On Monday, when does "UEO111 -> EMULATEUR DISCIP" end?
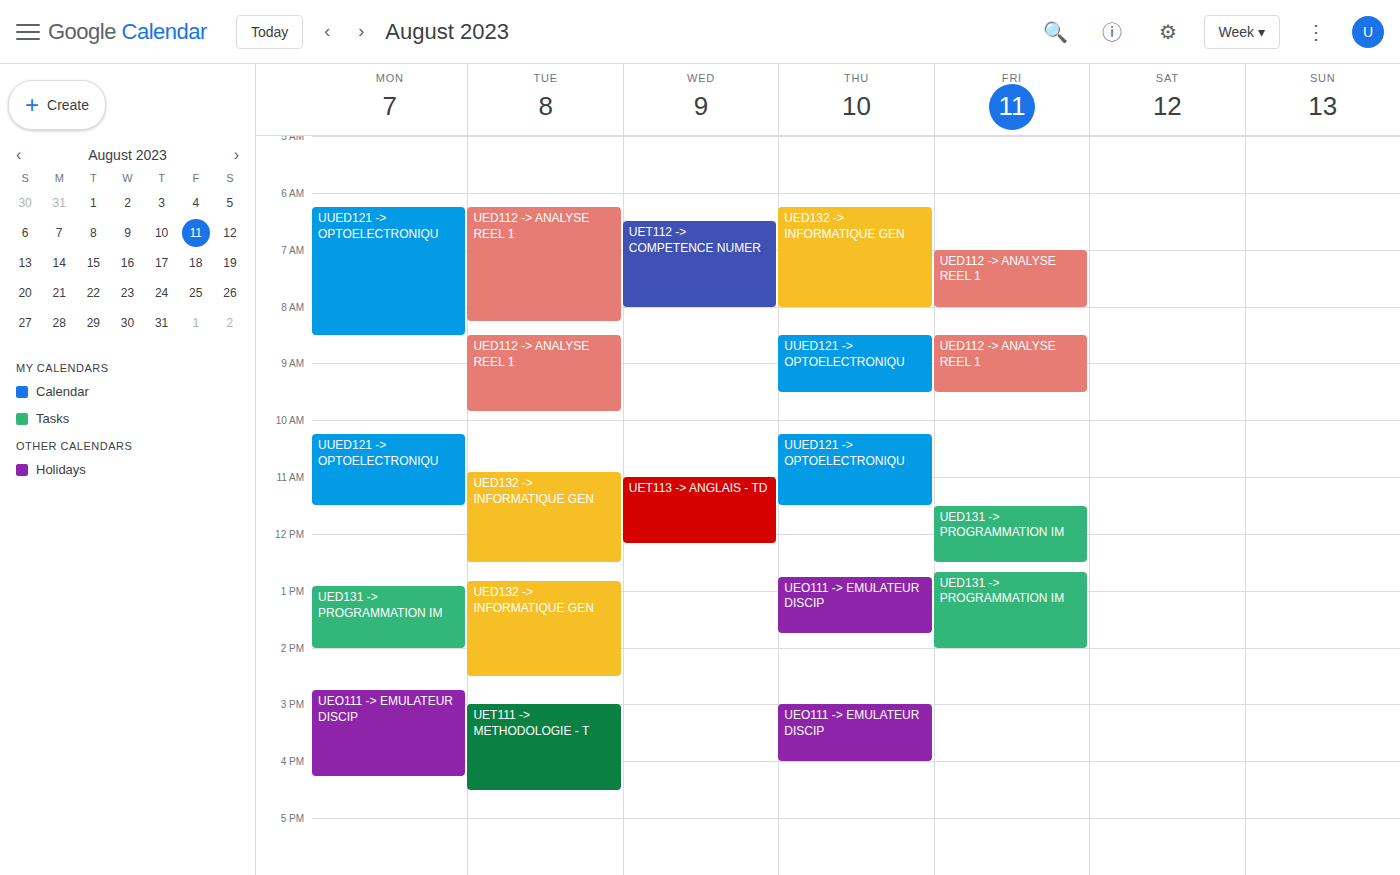
4:15 PM